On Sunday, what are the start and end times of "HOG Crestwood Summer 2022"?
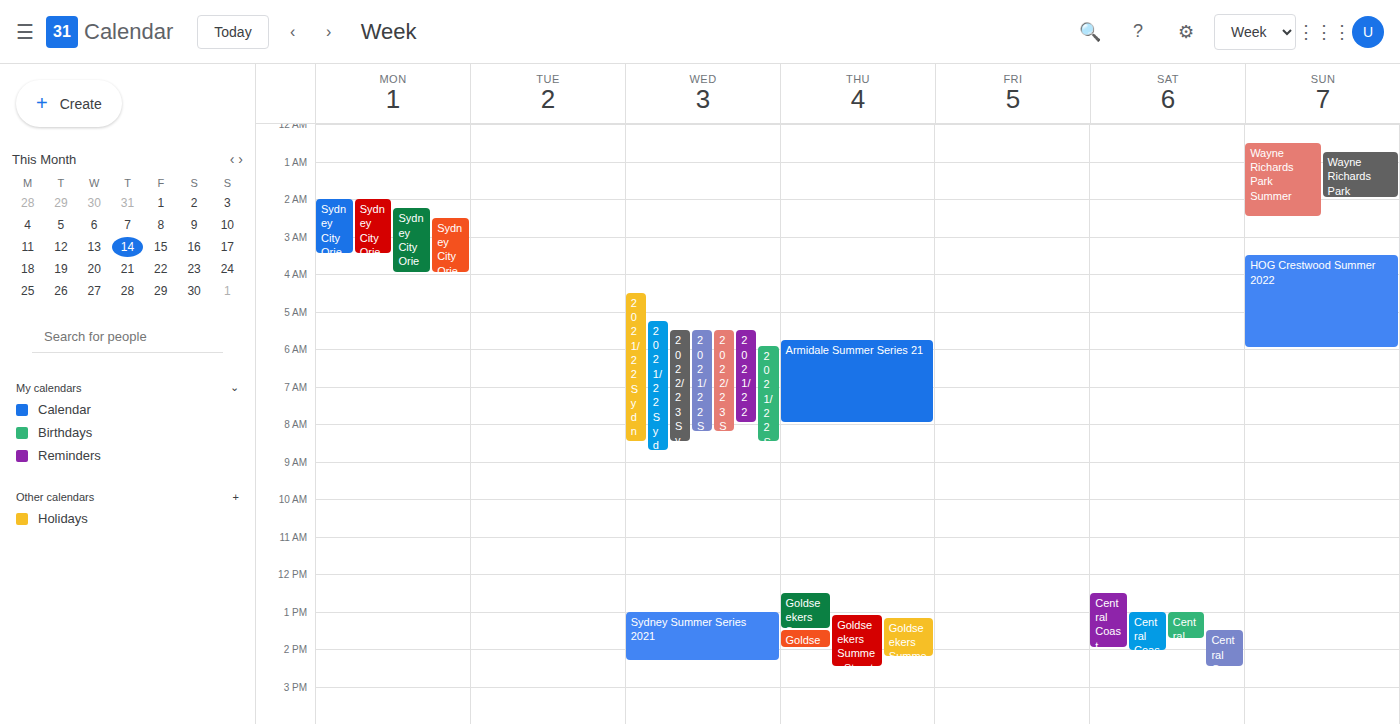
3:30 AM to 6:00 AM